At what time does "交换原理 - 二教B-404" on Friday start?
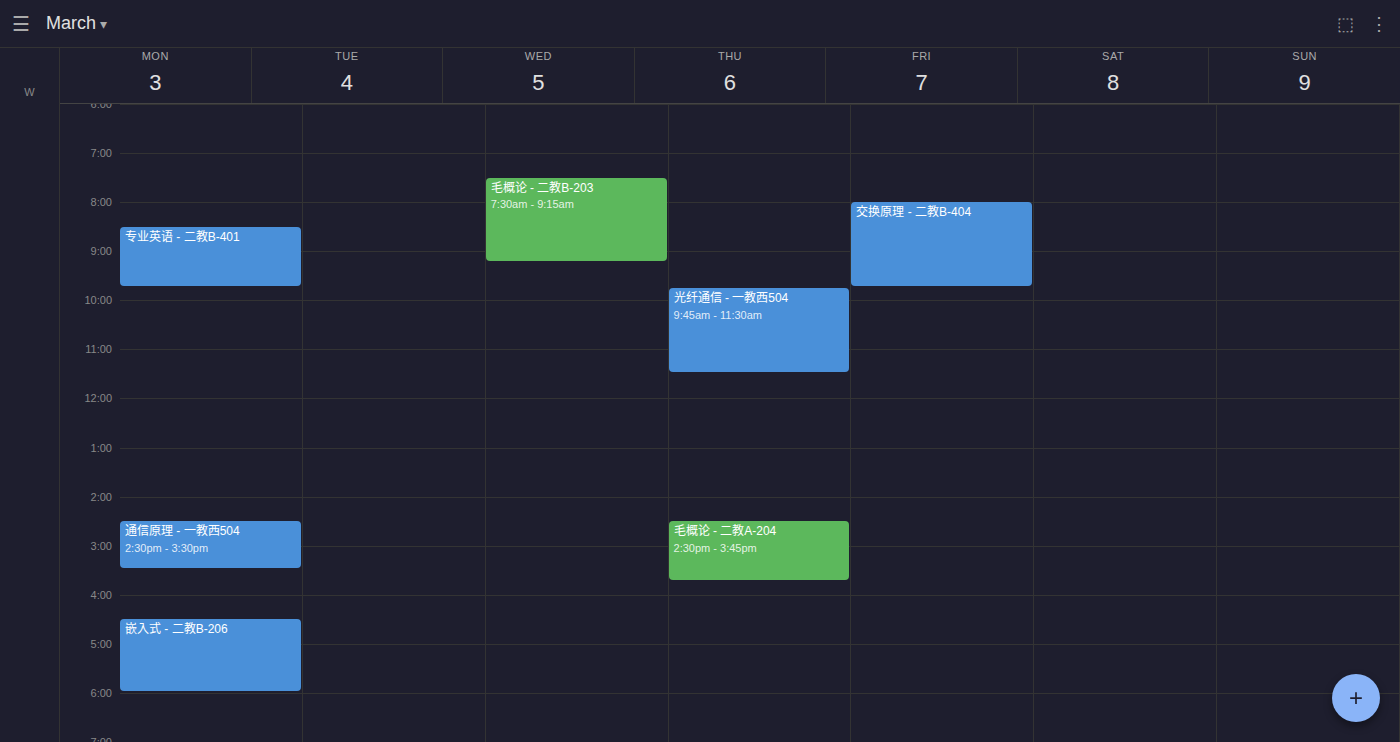
8:00 AM